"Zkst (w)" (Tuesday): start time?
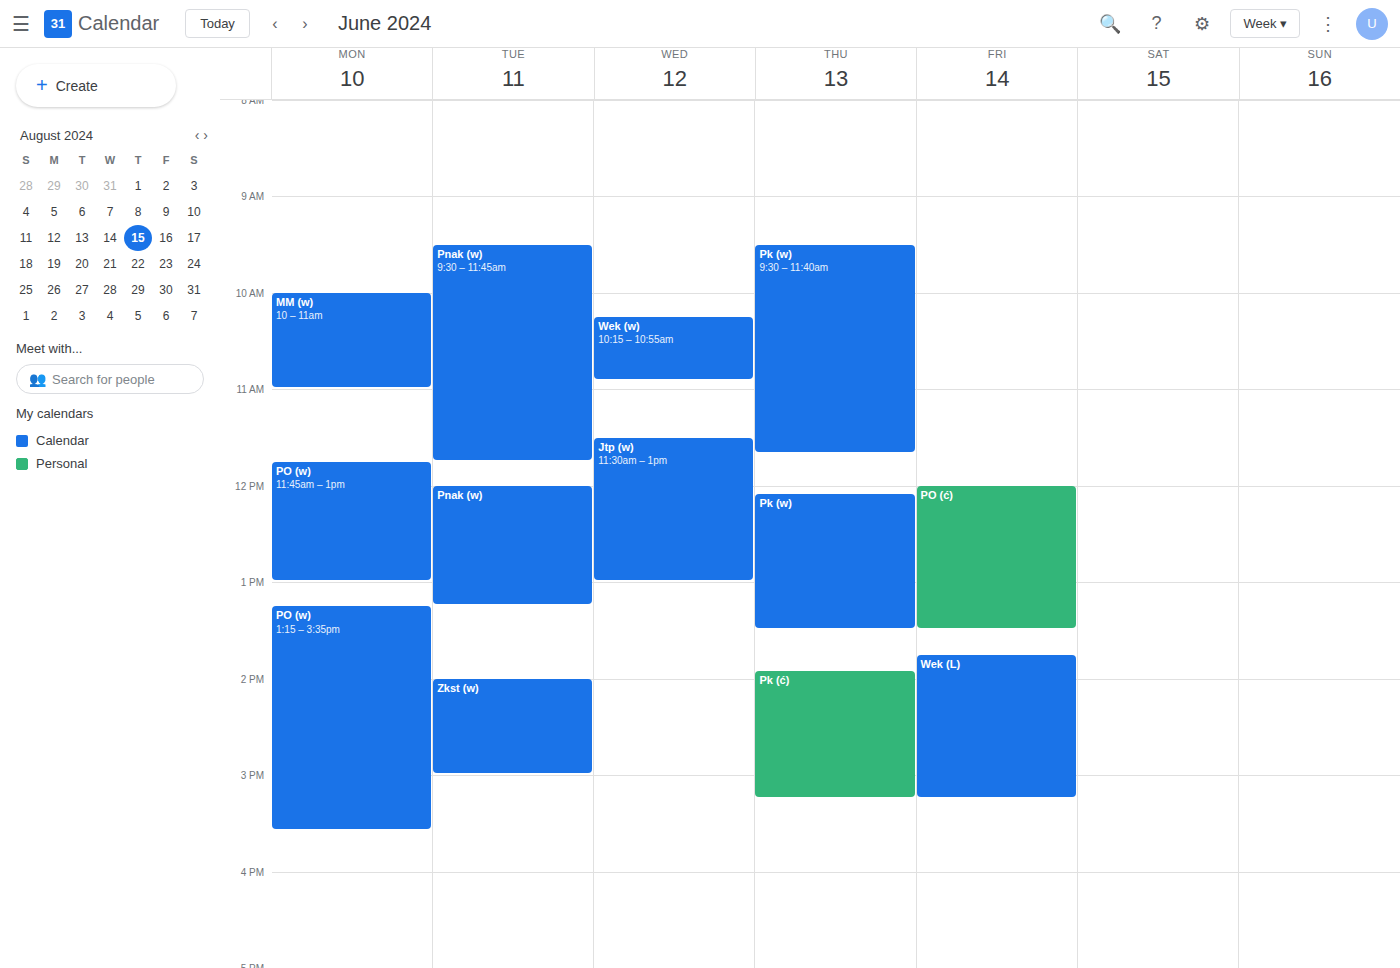
2:00 PM